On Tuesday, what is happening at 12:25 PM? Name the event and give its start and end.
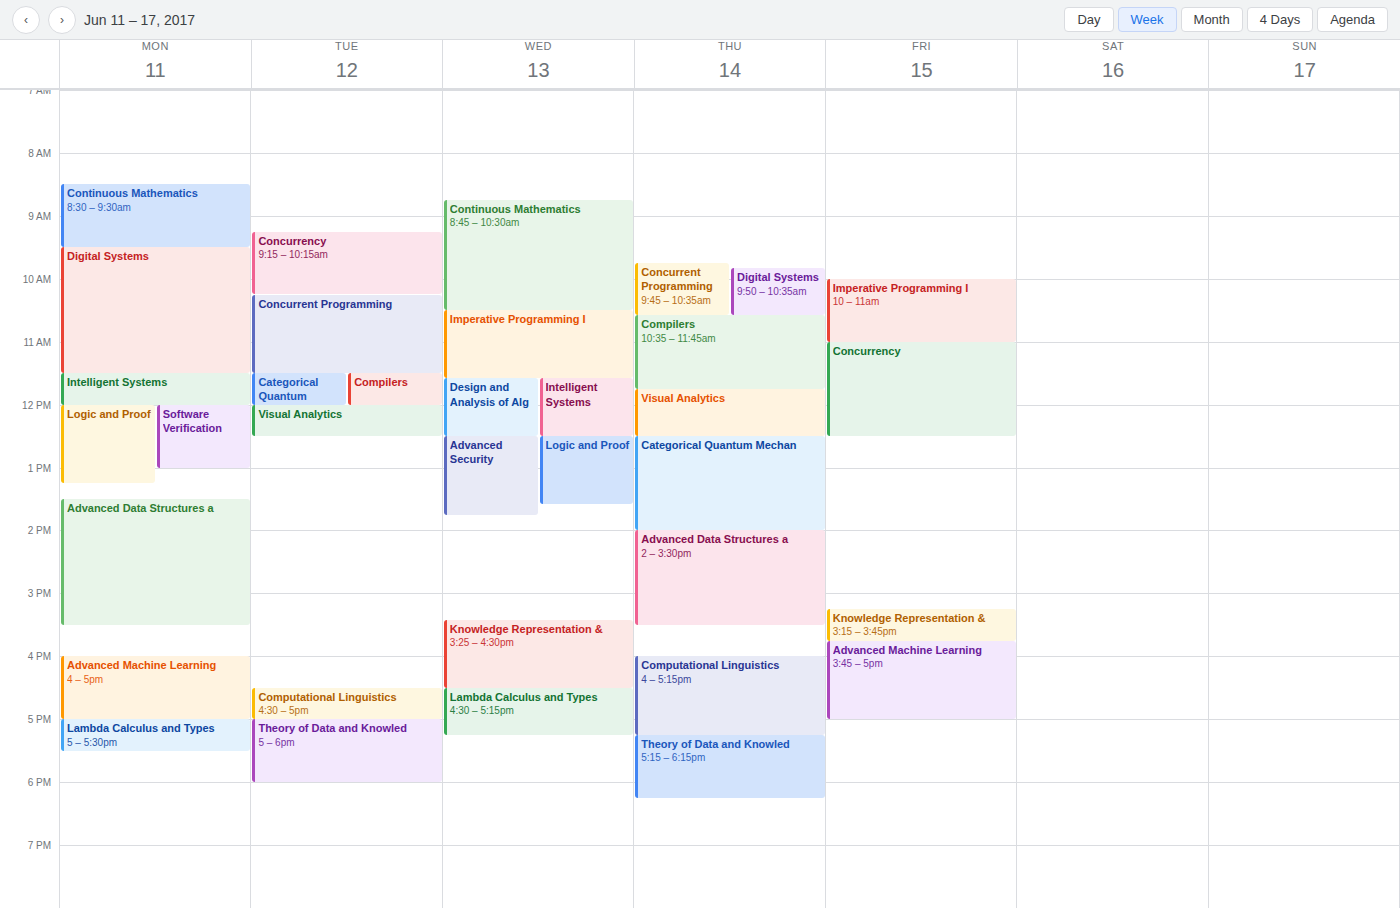
"Visual Analytics", 12:00 PM to 12:30 PM